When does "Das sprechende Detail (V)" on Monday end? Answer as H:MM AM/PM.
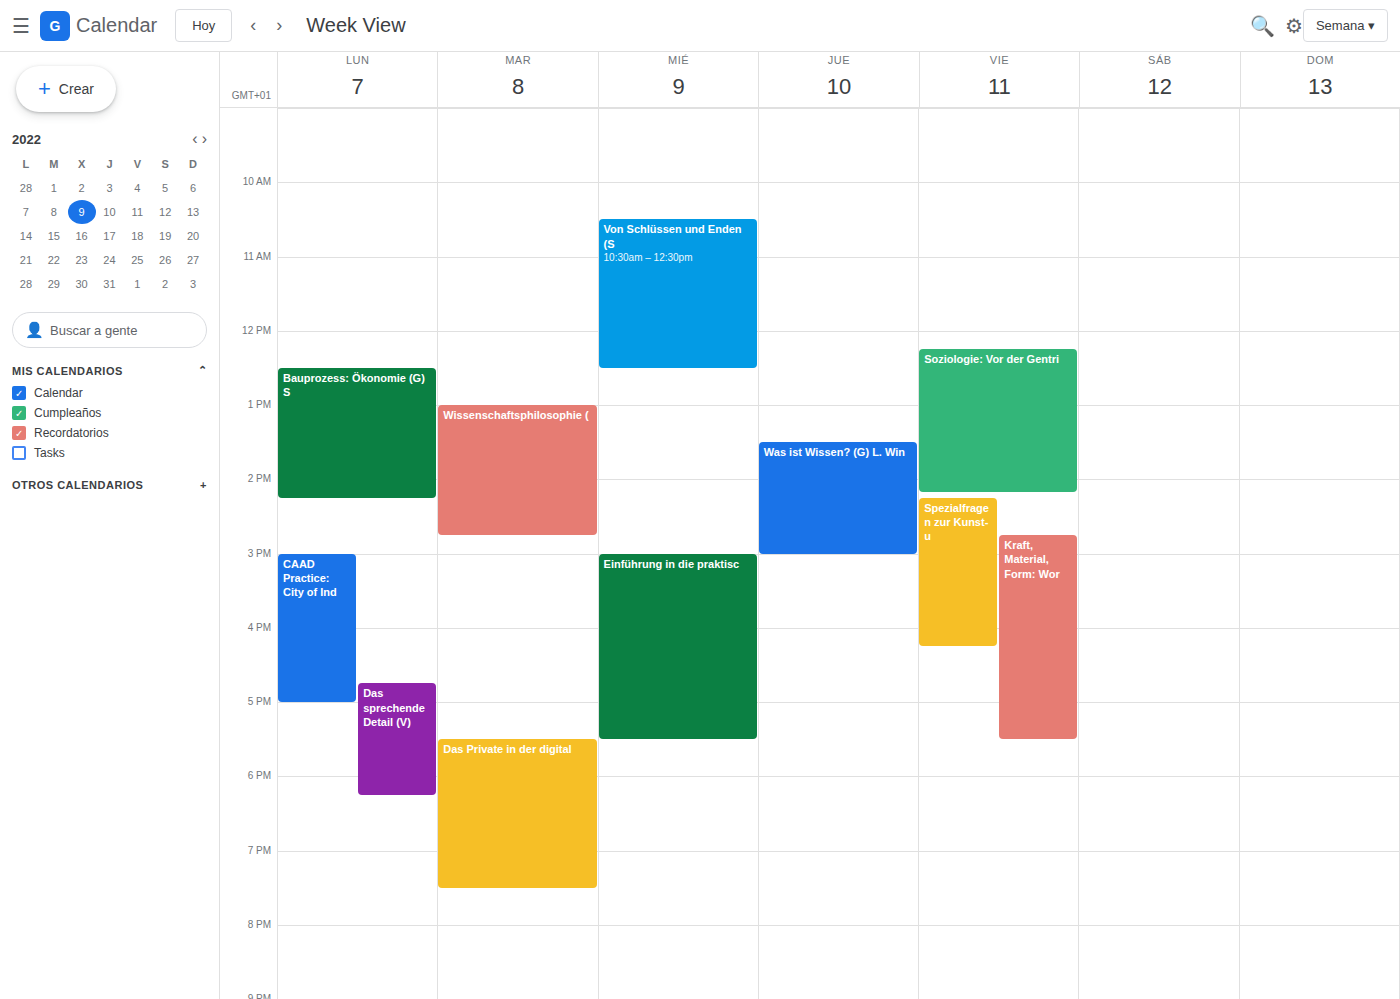
6:15 PM